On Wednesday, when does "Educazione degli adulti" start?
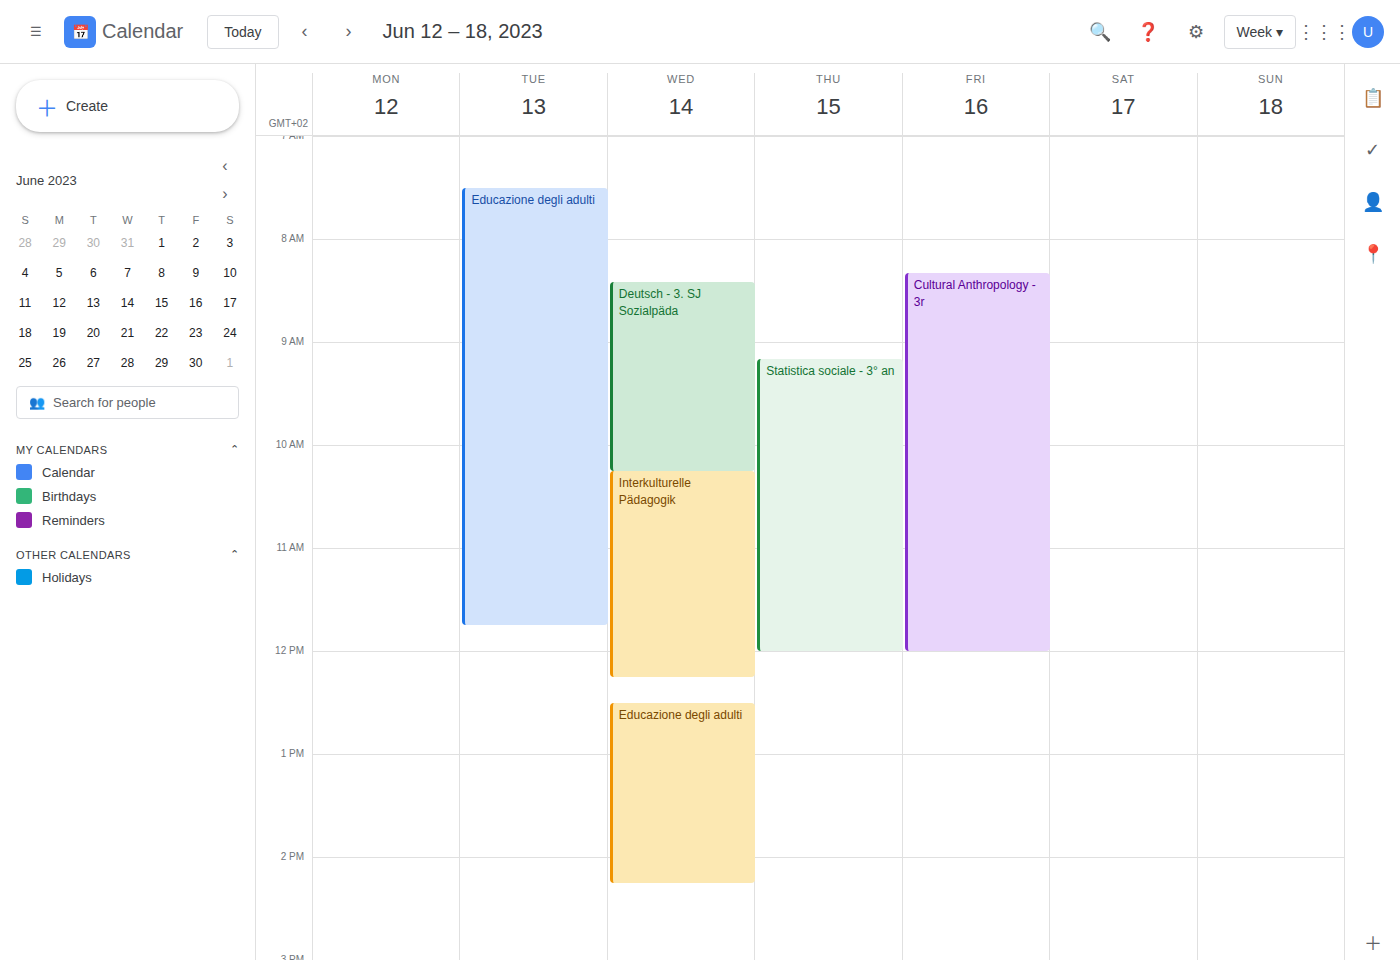
12:30 PM